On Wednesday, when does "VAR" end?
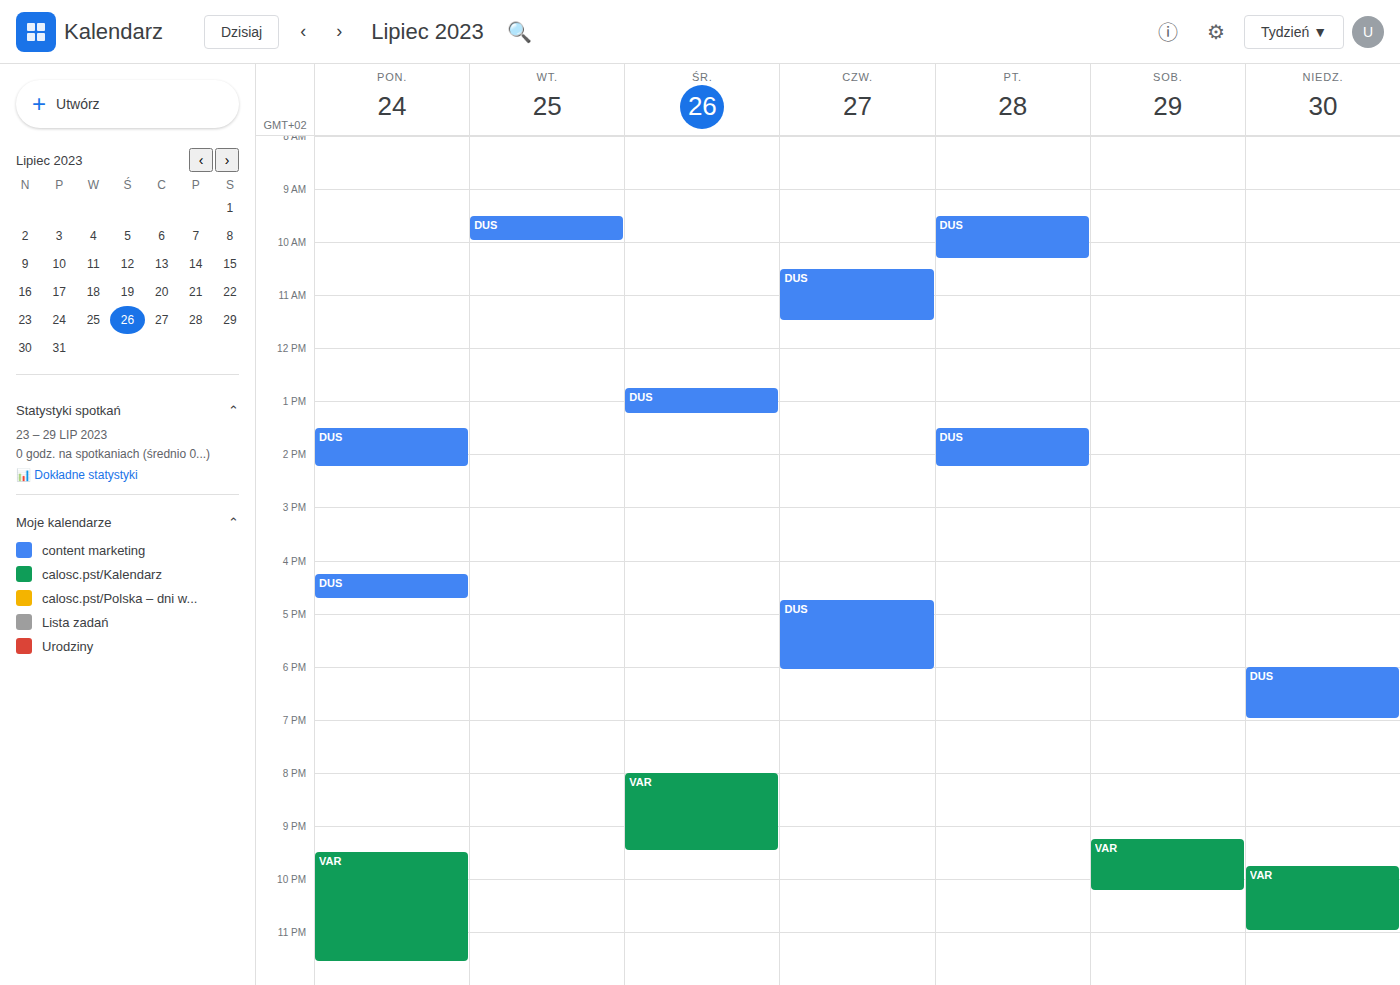
9:30 PM